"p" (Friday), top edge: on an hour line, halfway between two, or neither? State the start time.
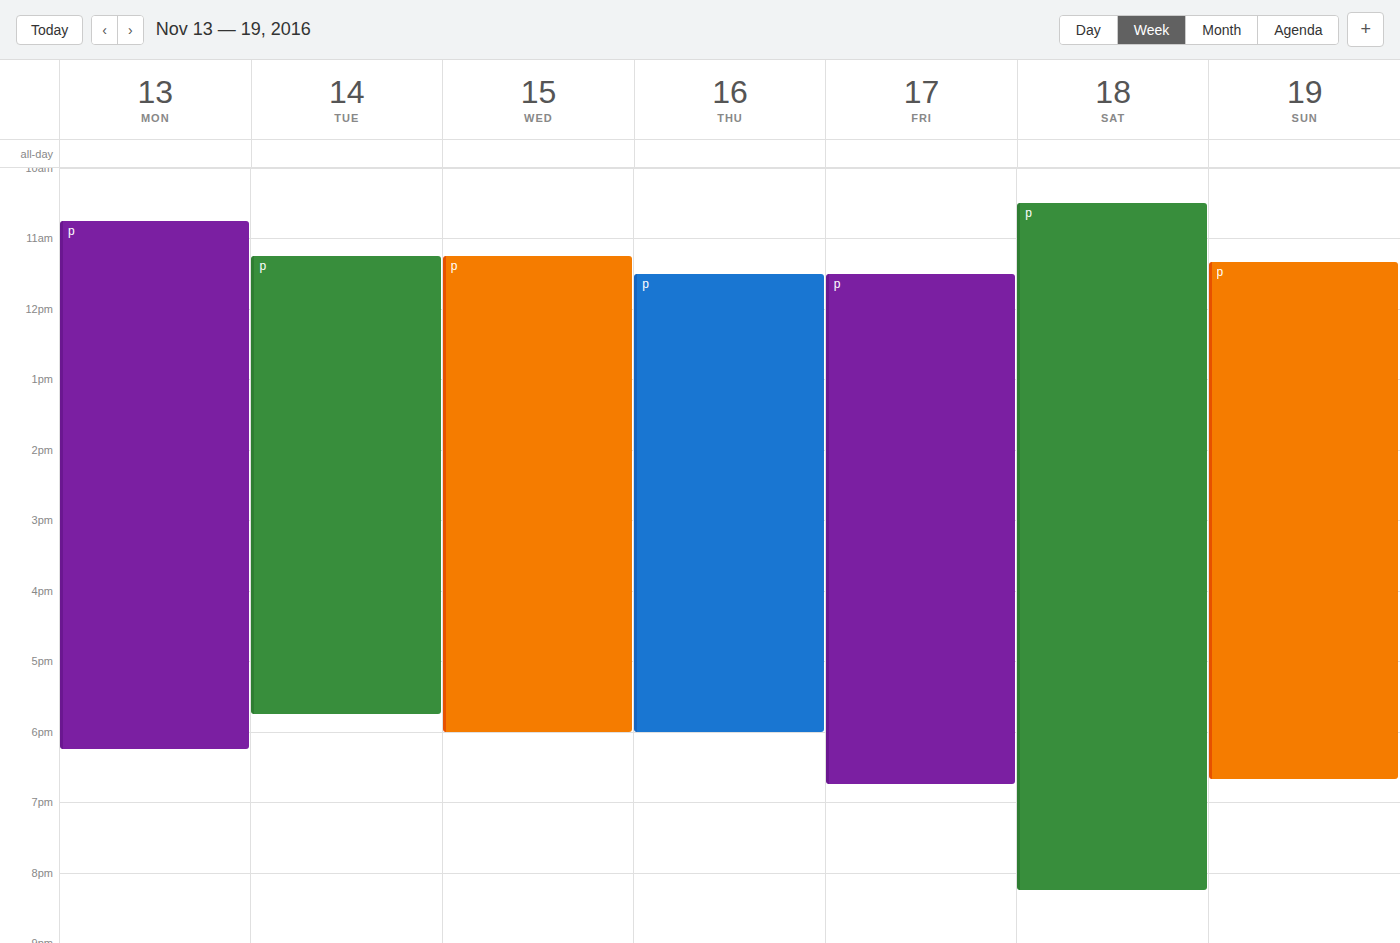
11:30 AM -- halfway between the 11 AM and 12 PM lines.